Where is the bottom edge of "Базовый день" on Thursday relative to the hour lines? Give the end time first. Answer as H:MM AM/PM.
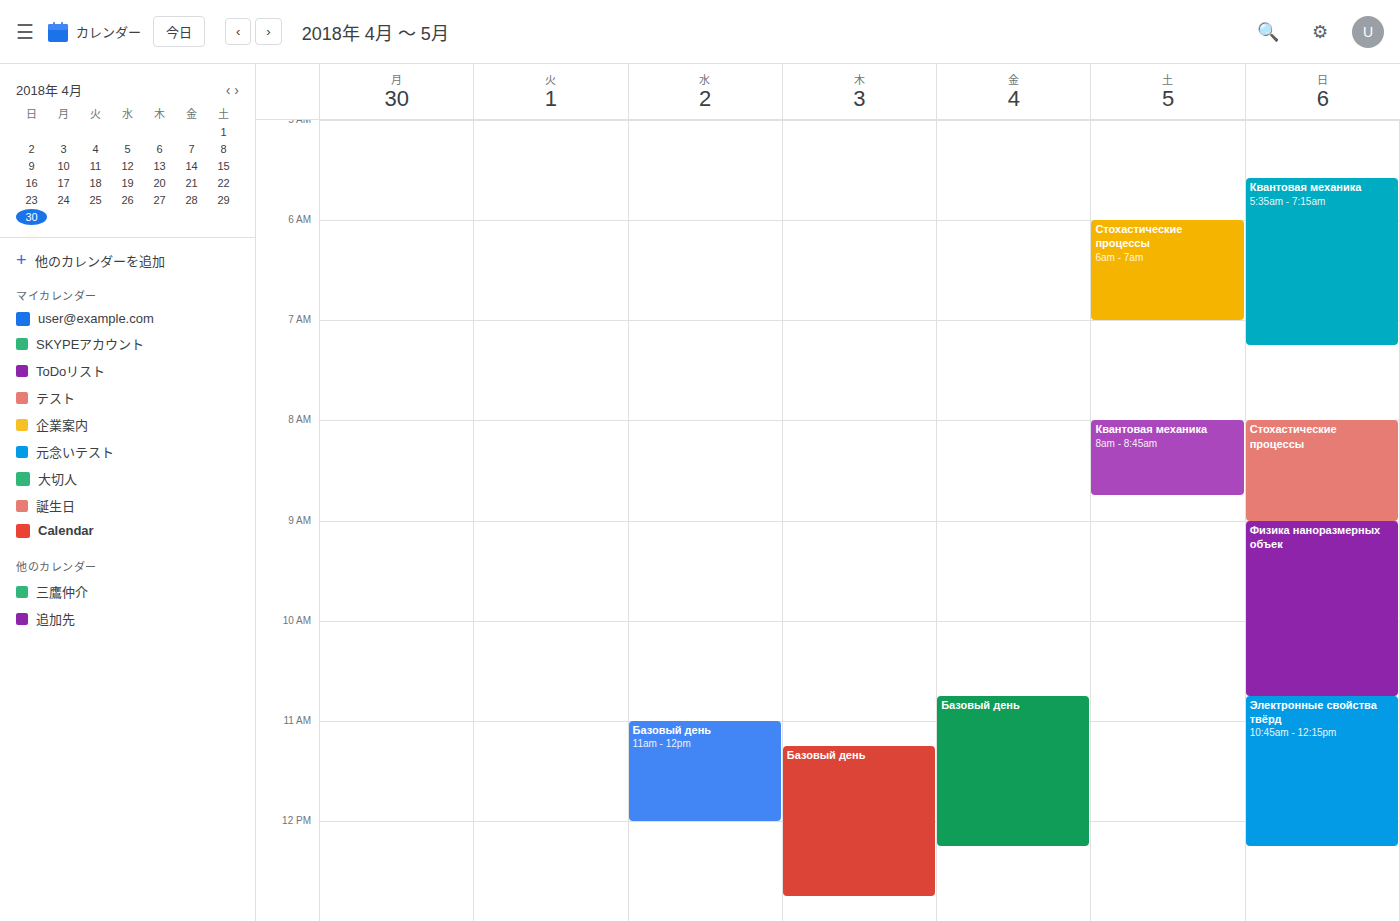
12:45 PM -- neither: three quarters of the way from the 12 PM line to the 1 PM line.